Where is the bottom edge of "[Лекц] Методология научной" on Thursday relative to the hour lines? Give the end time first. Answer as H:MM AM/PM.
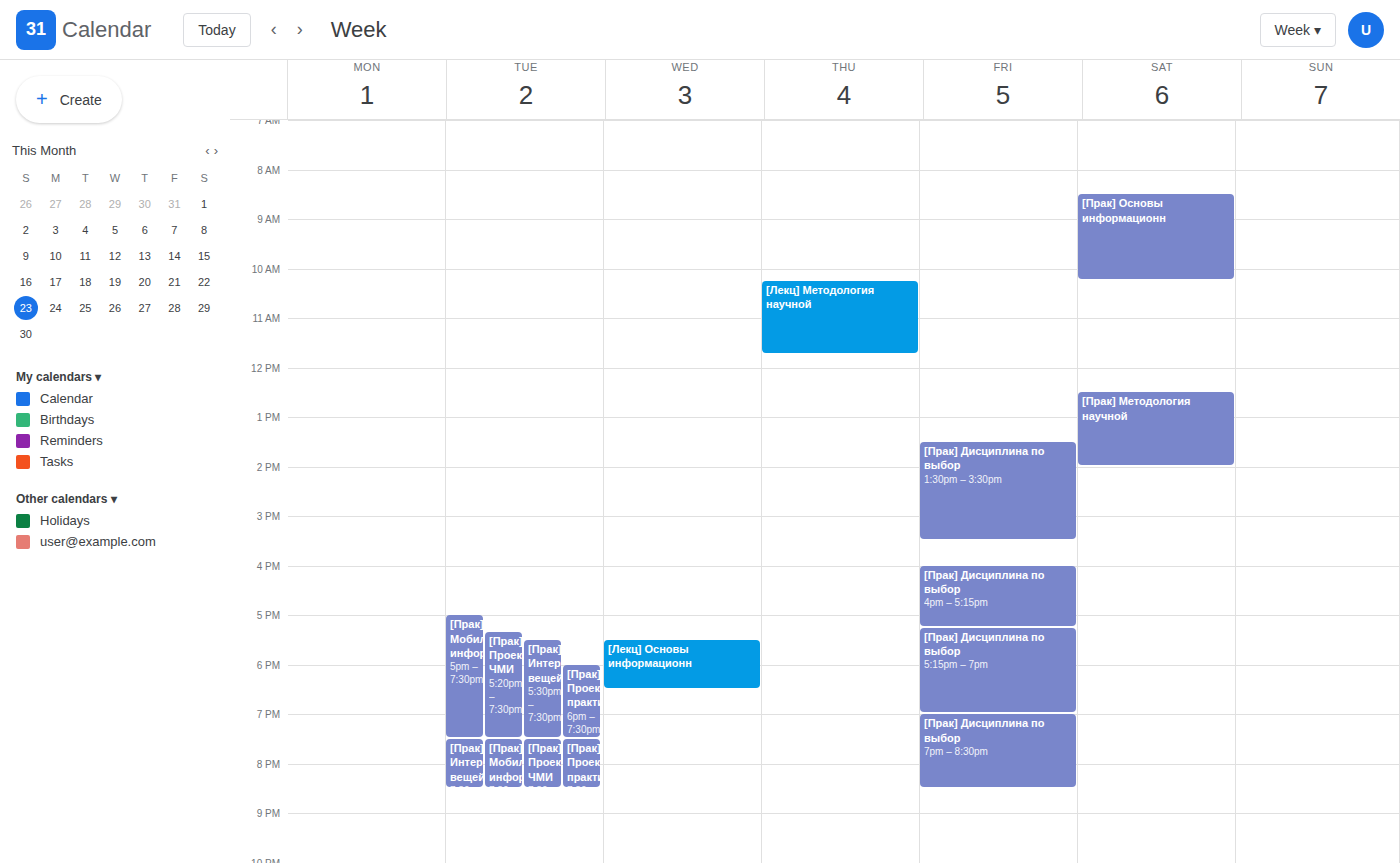
11:45 AM -- neither: three quarters of the way from the 11 AM line to the 12 PM line.